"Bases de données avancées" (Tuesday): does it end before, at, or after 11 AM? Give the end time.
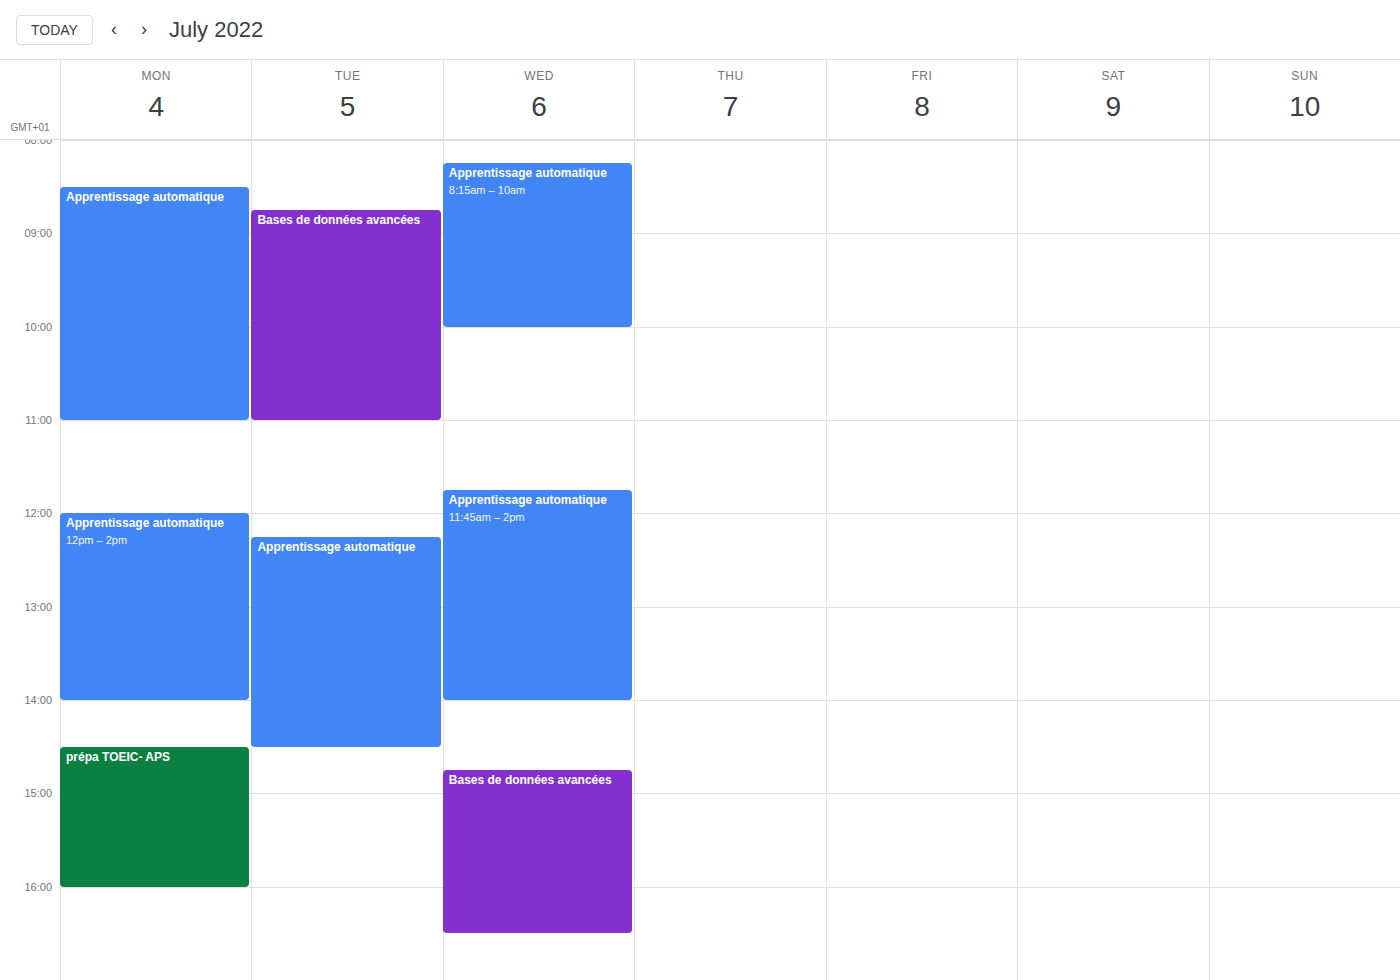
11:00 AM -- exactly at 11 AM, on the 11 AM line.